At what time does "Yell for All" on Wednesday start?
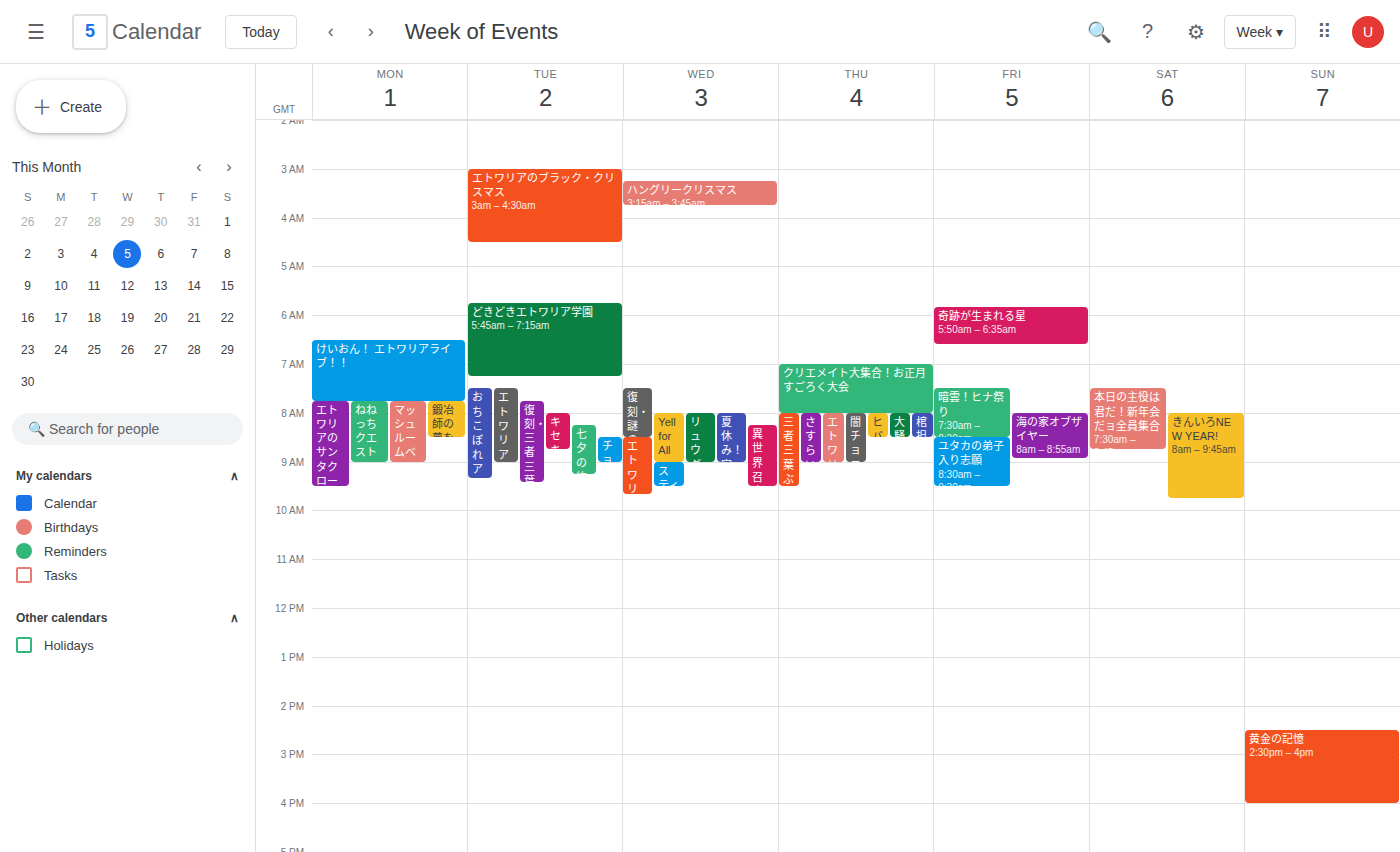
08:00